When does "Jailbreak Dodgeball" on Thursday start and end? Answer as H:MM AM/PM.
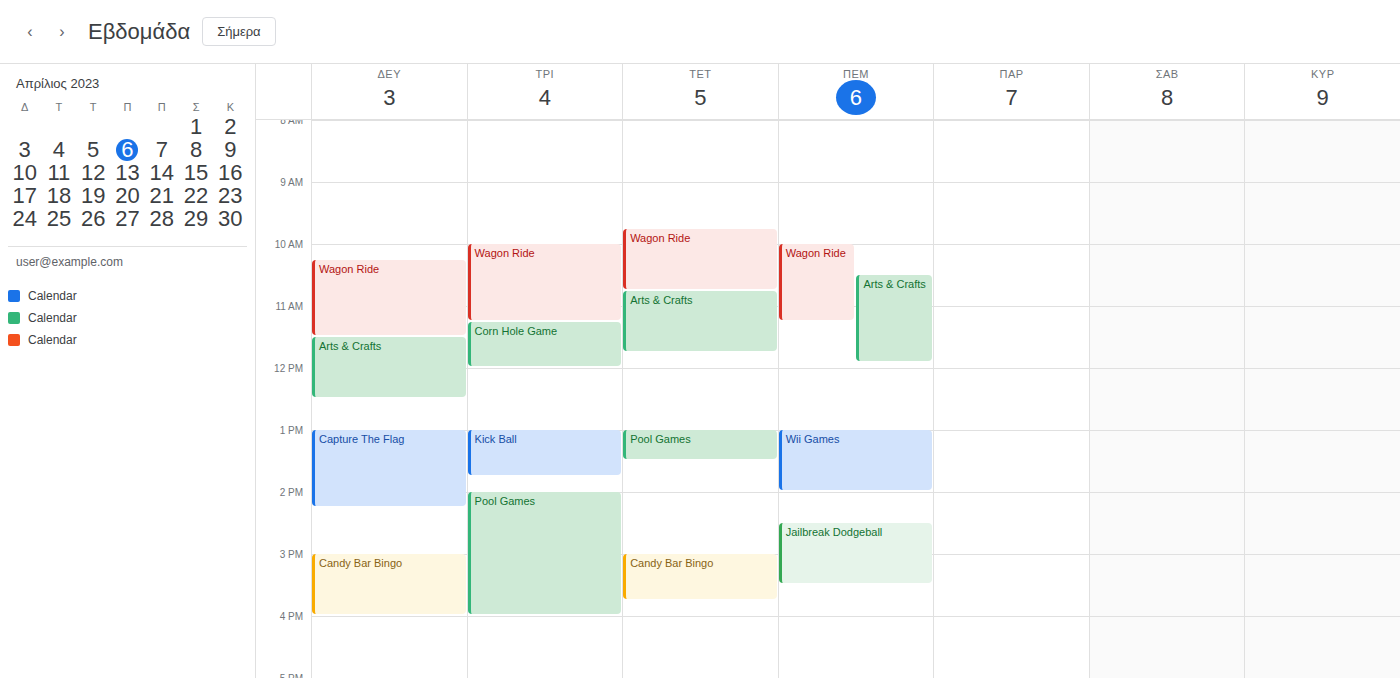
2:30 PM to 3:30 PM